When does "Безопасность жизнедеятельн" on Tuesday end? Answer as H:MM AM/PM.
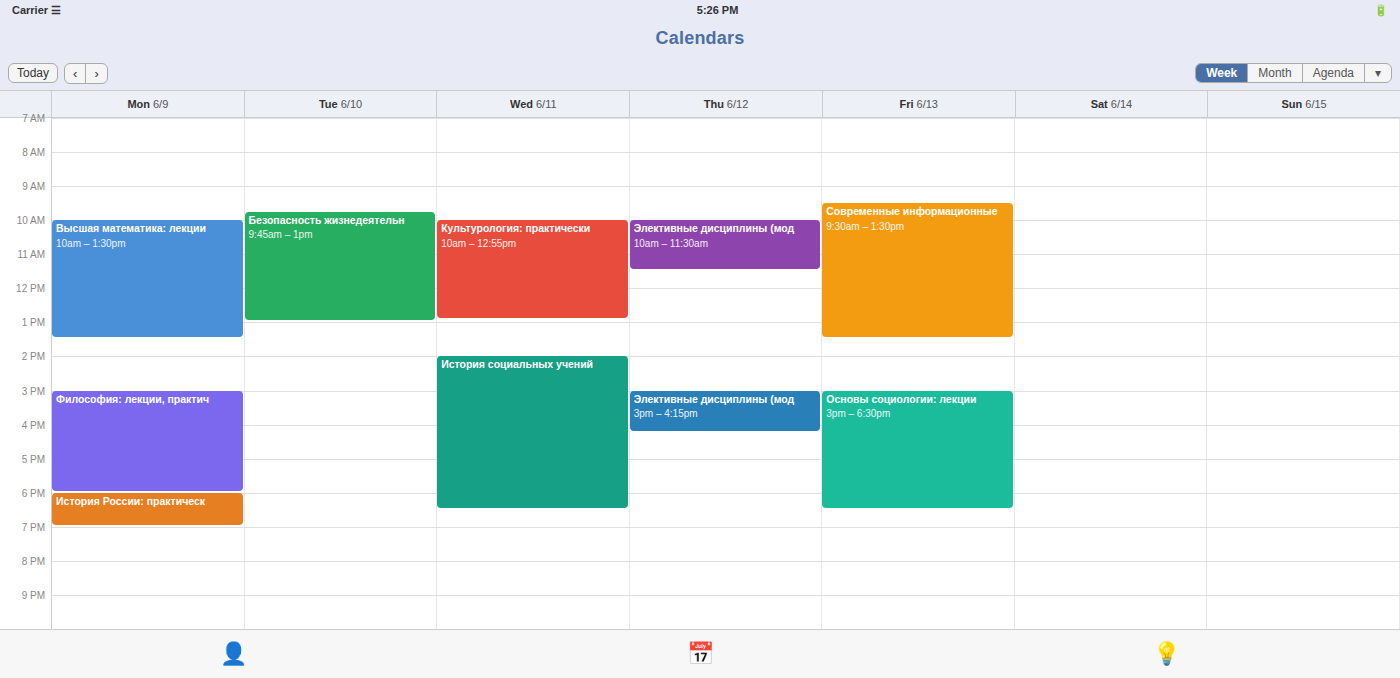
1:00 PM